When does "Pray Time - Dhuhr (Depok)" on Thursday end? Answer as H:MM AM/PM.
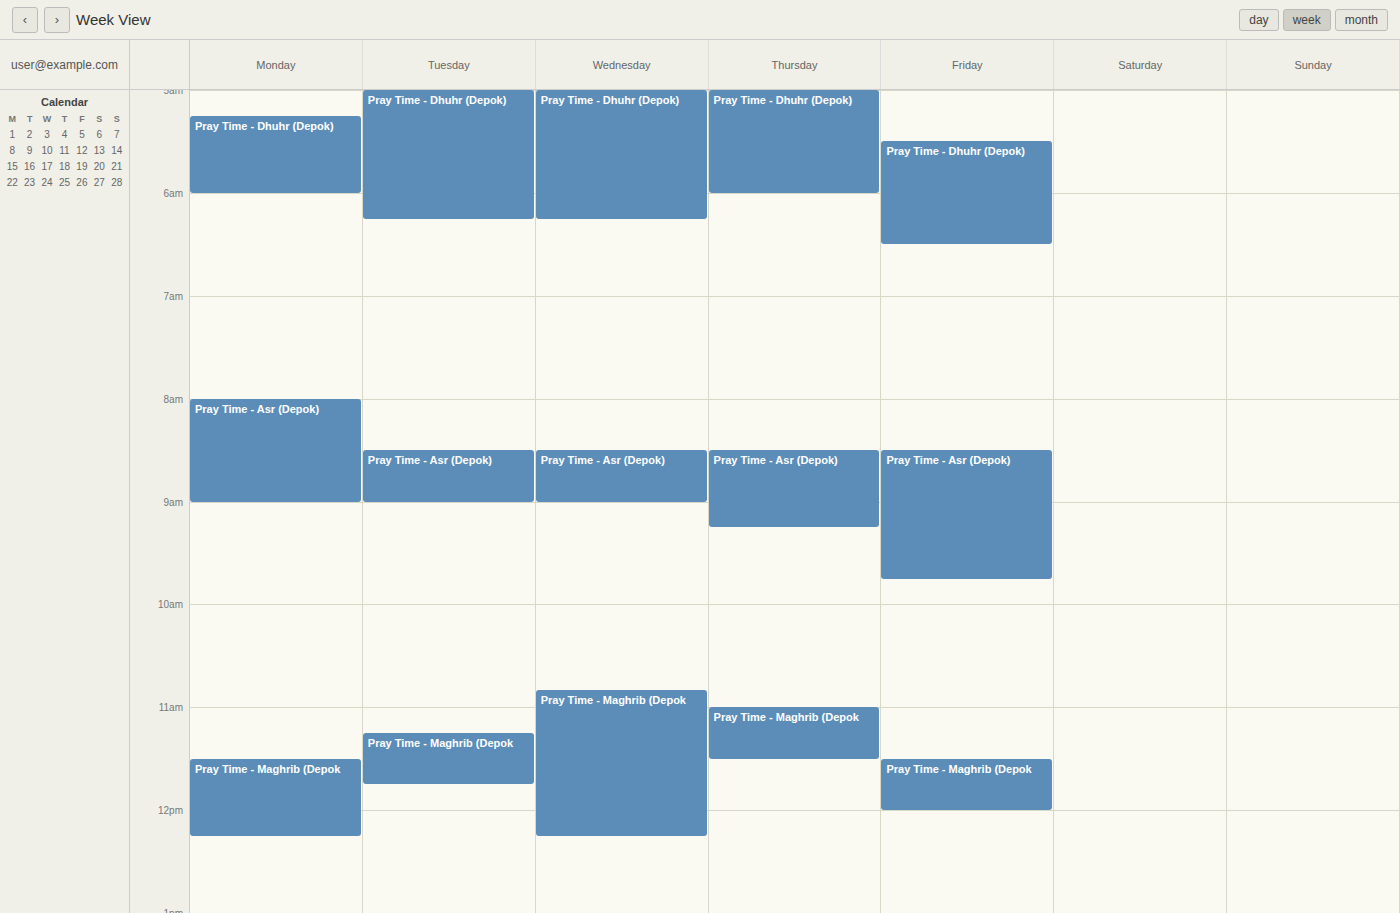
6:00 AM